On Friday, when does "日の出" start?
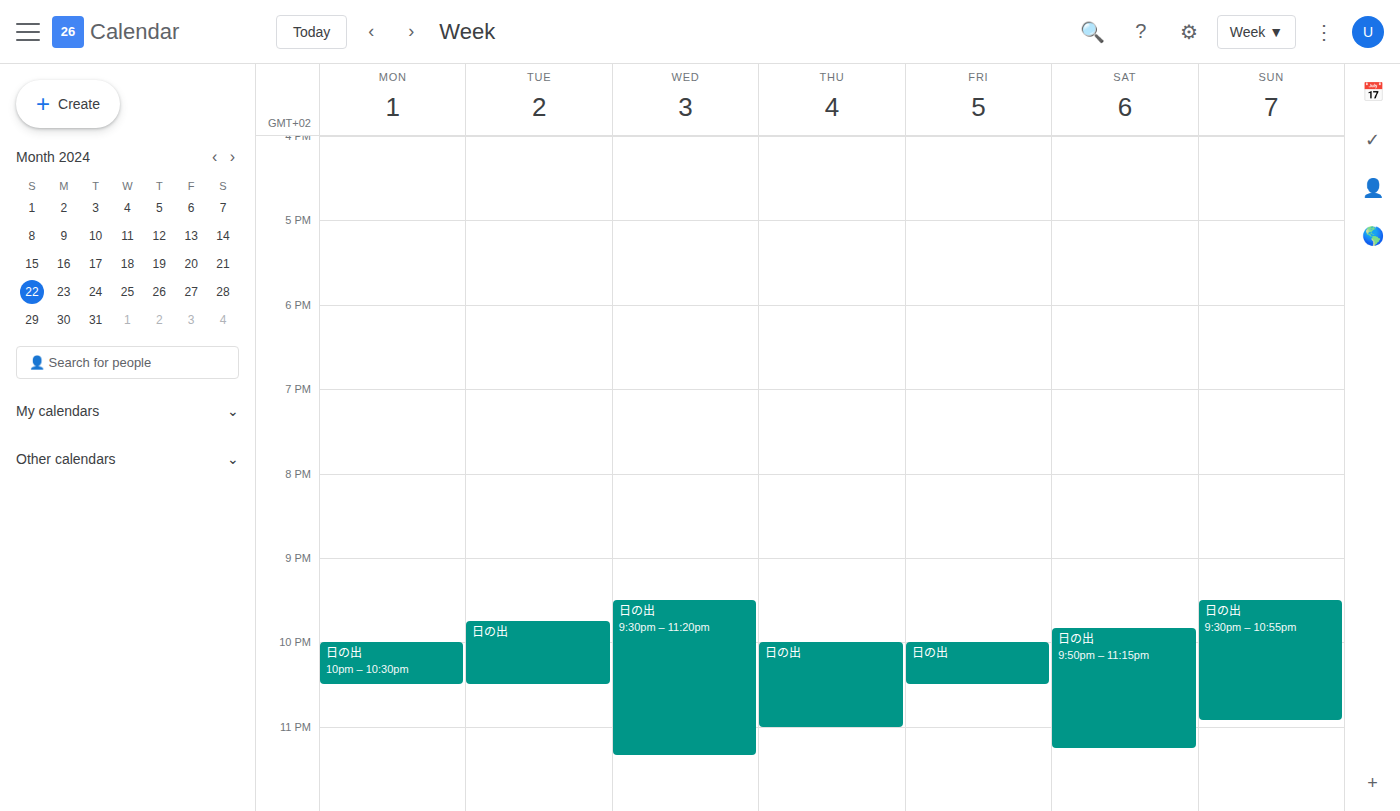
10:00 PM